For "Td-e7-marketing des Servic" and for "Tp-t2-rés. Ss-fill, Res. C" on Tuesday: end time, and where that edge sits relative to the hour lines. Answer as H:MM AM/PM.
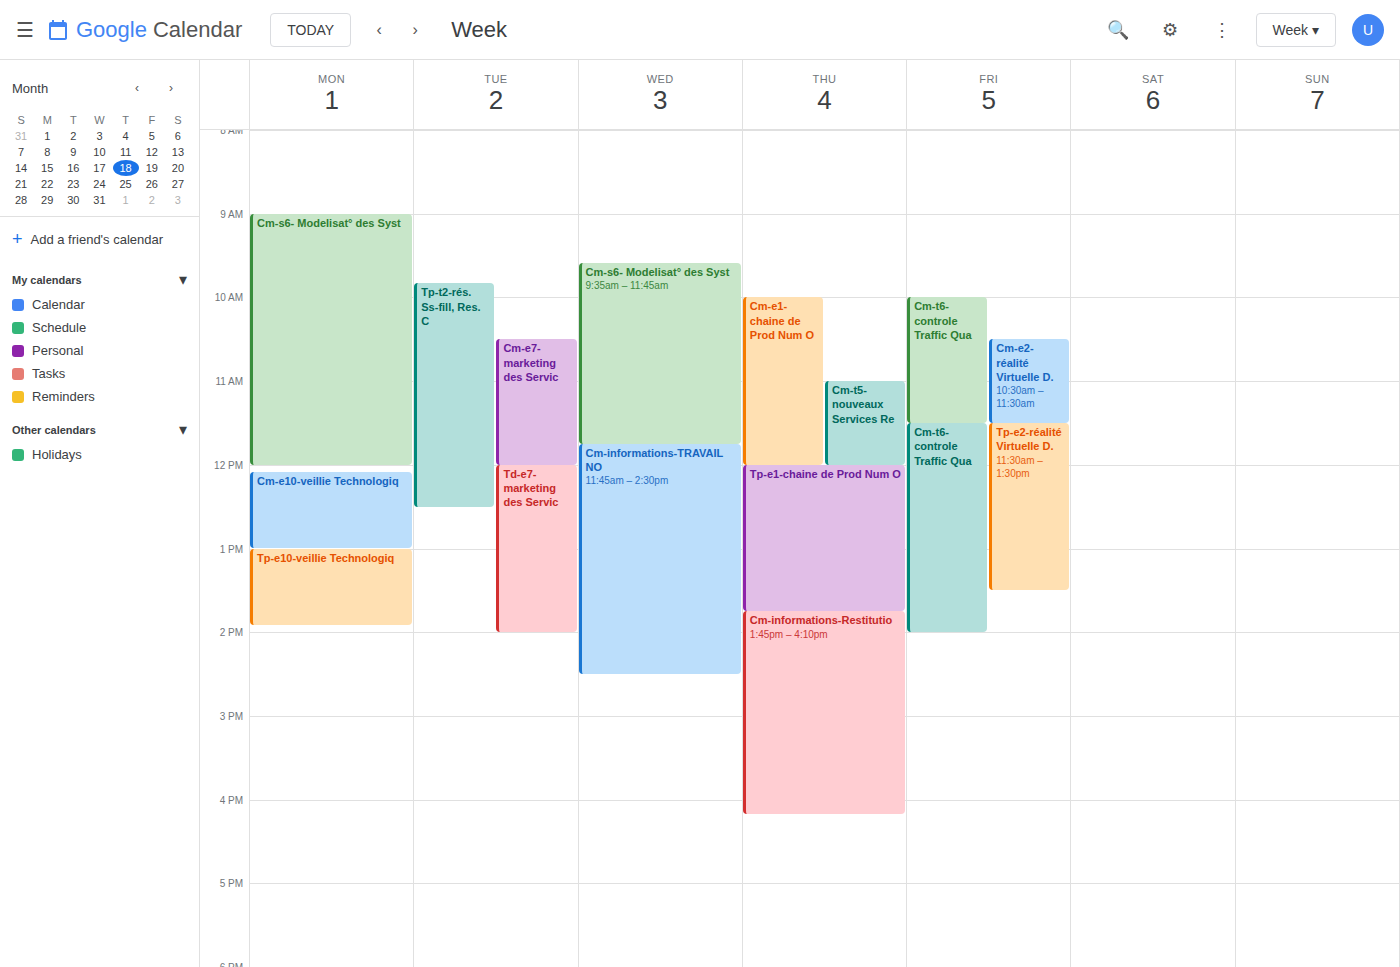
"Td-e7-marketing des Servic": 2:00 PM, exactly on the 2 PM line. "Tp-t2-rés. Ss-fill, Res. C": 12:30 PM, halfway between the 12 PM and 1 PM lines.